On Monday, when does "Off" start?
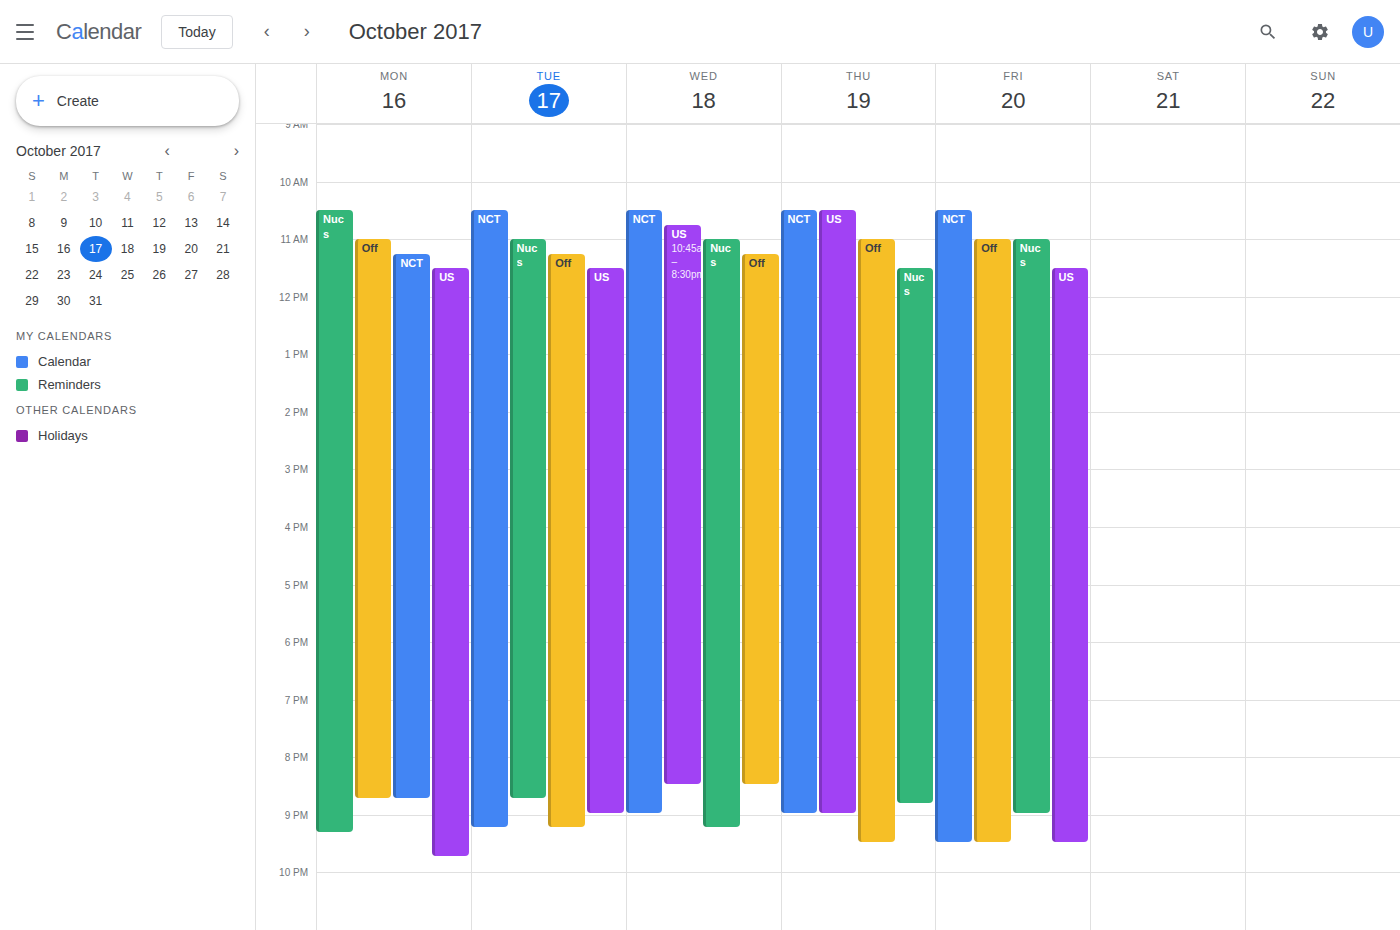
11:00